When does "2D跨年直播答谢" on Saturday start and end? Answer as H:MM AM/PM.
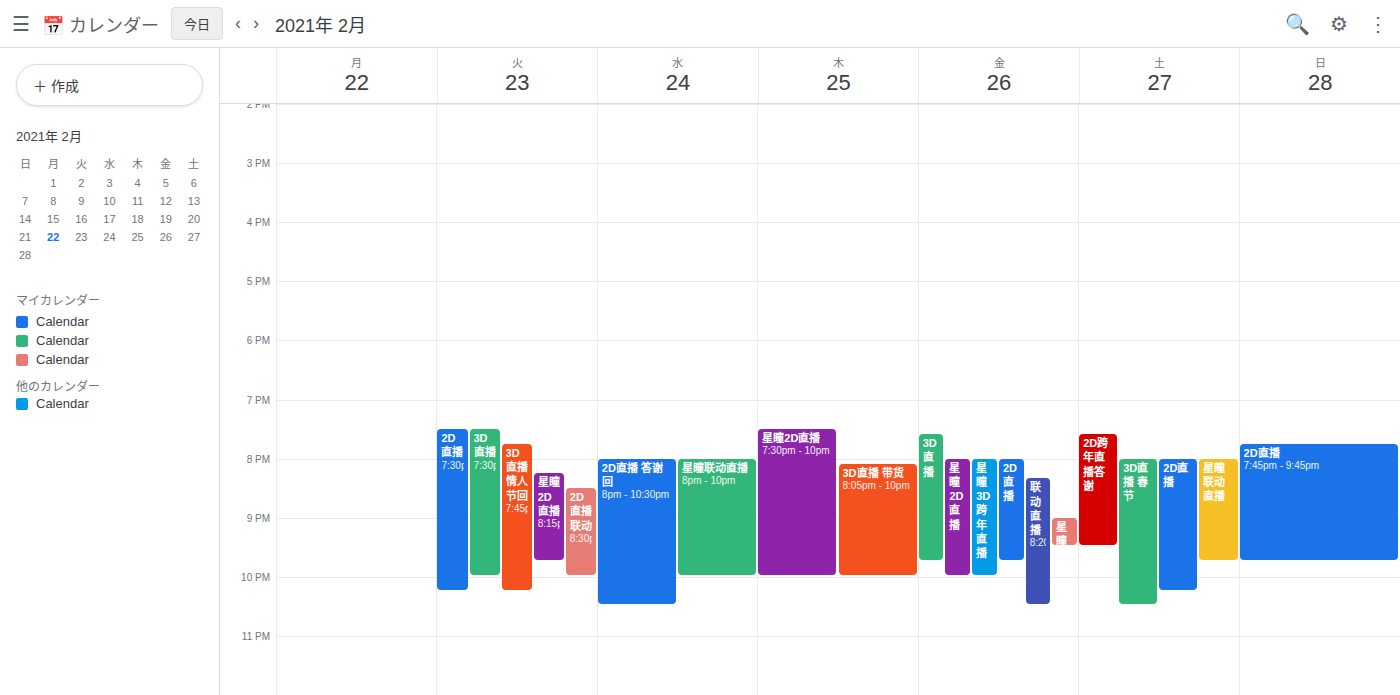
7:35 PM to 9:30 PM